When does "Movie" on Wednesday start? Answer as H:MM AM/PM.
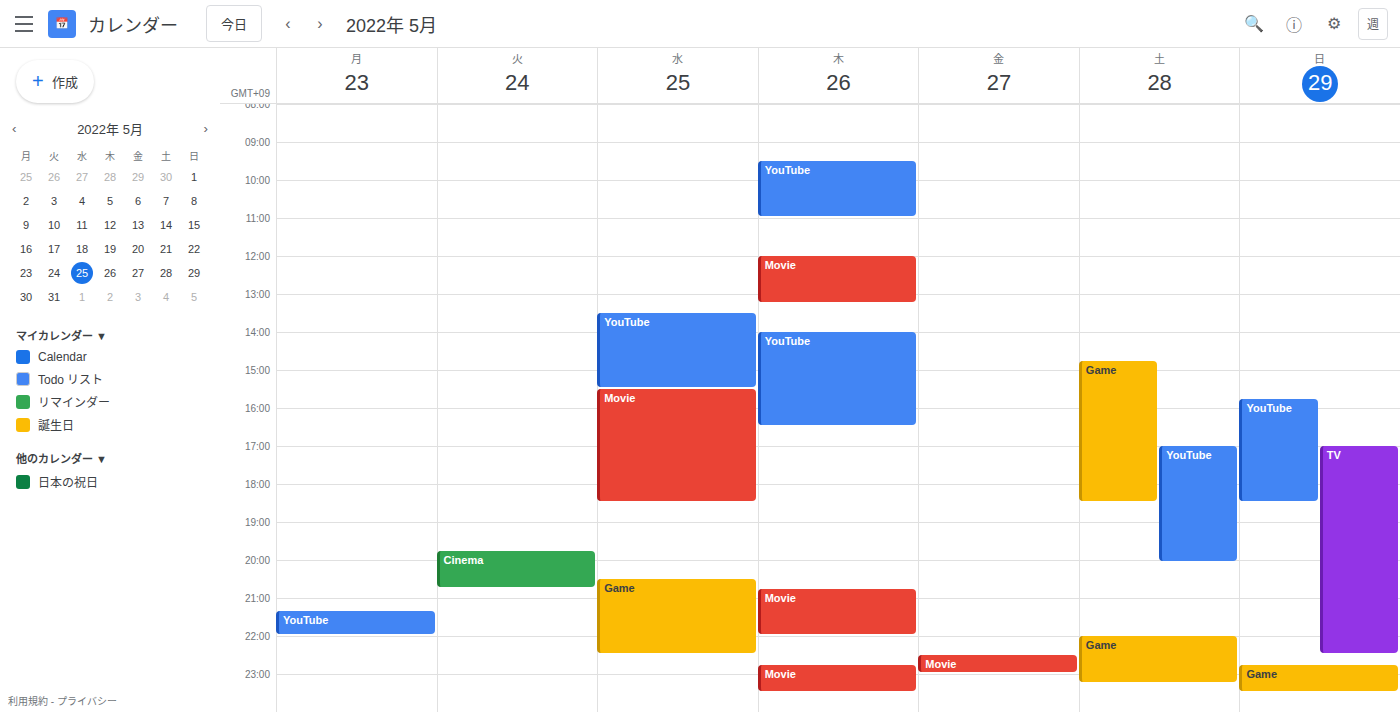
3:30 PM